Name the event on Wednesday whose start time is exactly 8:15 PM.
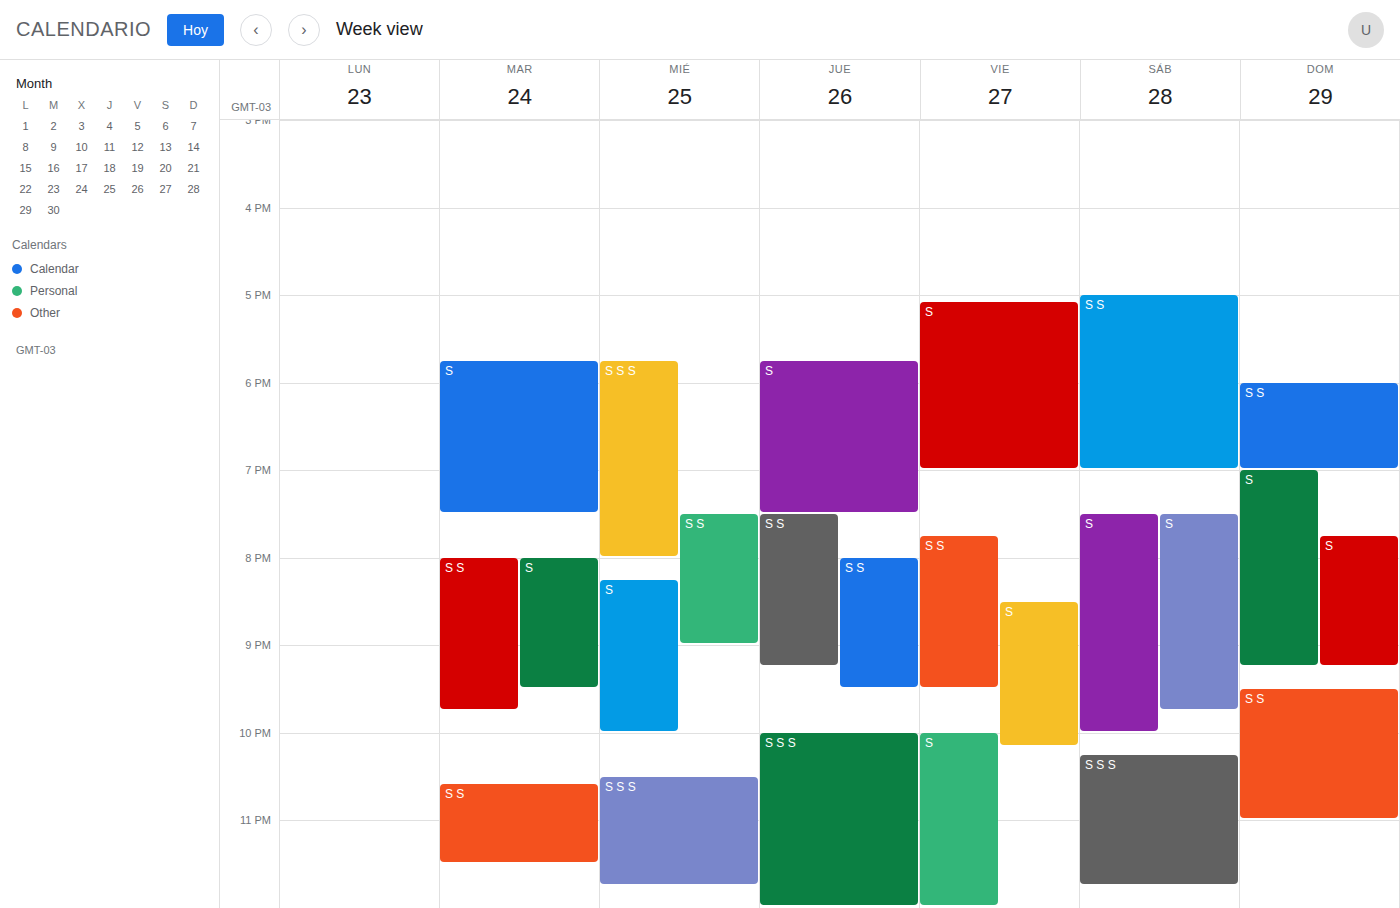
"S"